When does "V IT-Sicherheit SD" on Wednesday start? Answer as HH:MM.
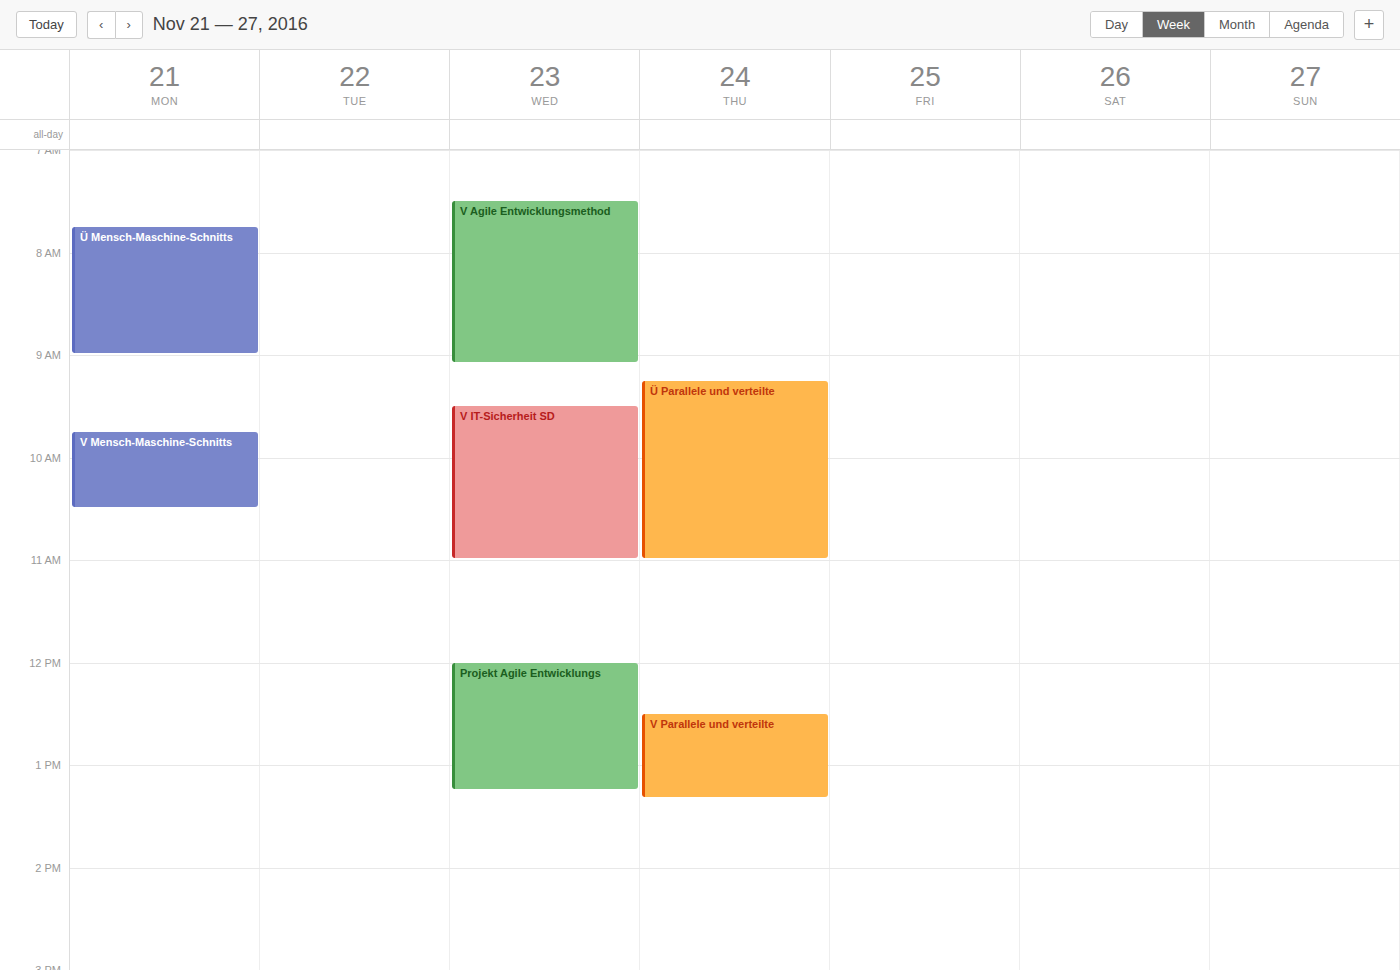
09:30